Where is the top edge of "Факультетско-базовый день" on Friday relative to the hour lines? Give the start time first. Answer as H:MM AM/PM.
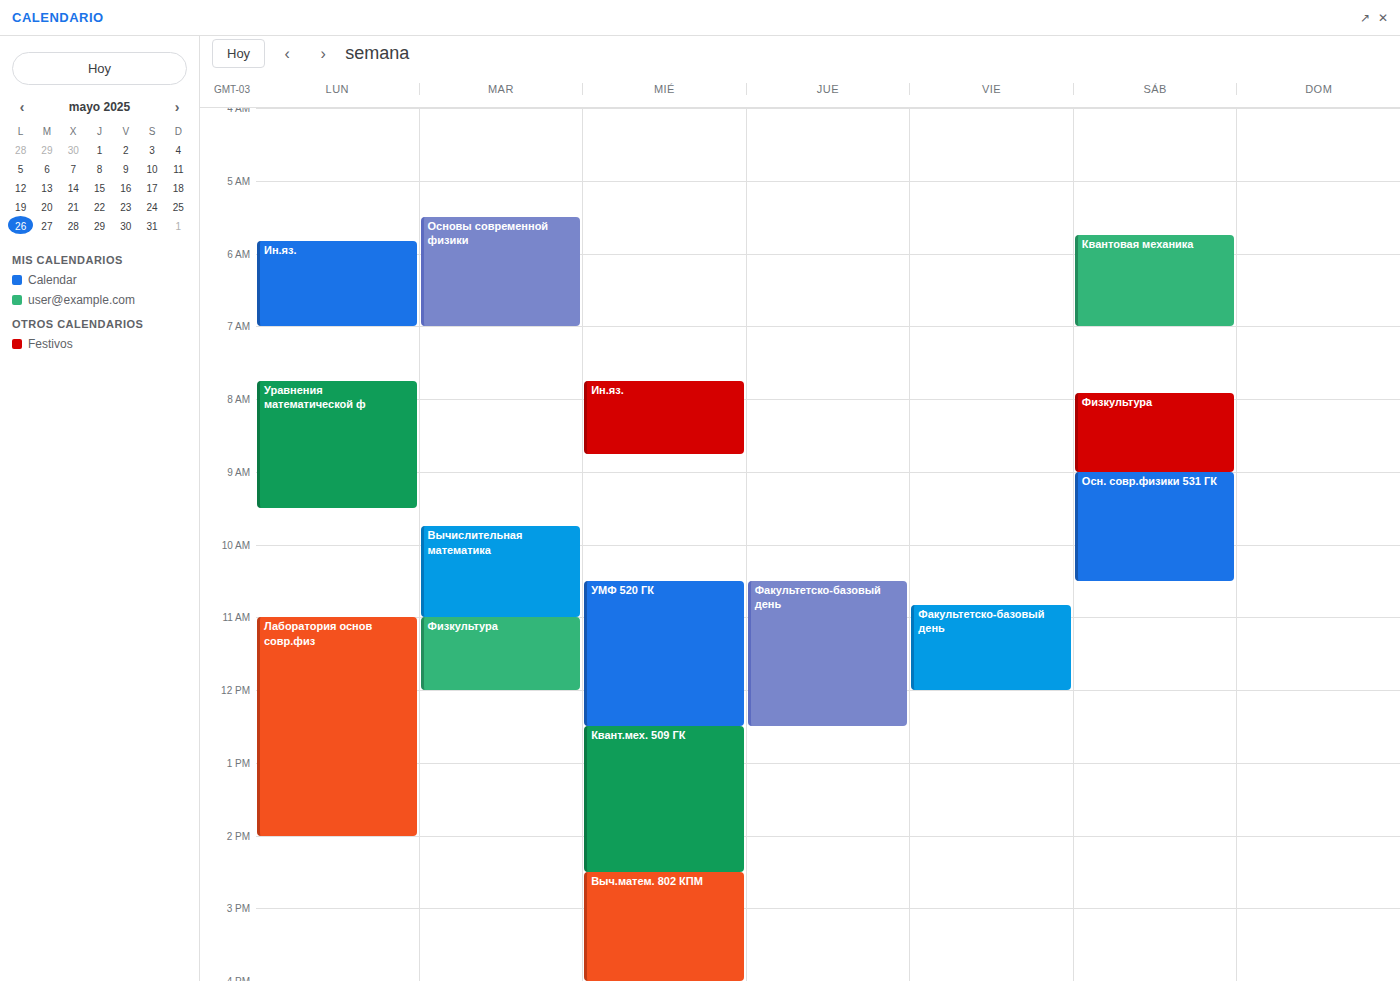
10:50 AM -- neither: 50 minutes below the 10 AM line and 10 minutes above the 11 AM line.